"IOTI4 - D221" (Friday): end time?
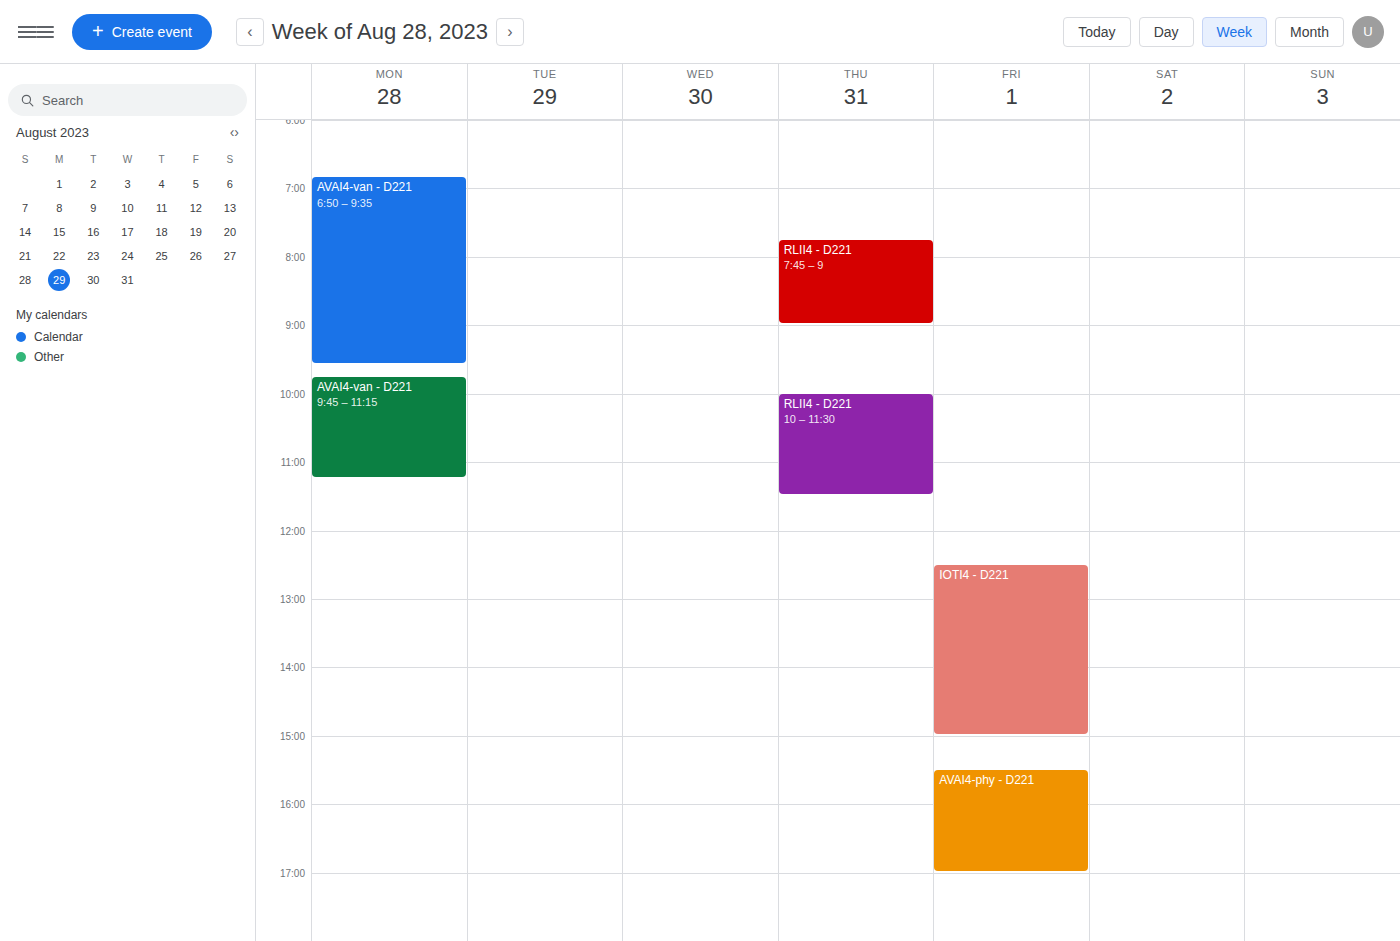
3:00 PM